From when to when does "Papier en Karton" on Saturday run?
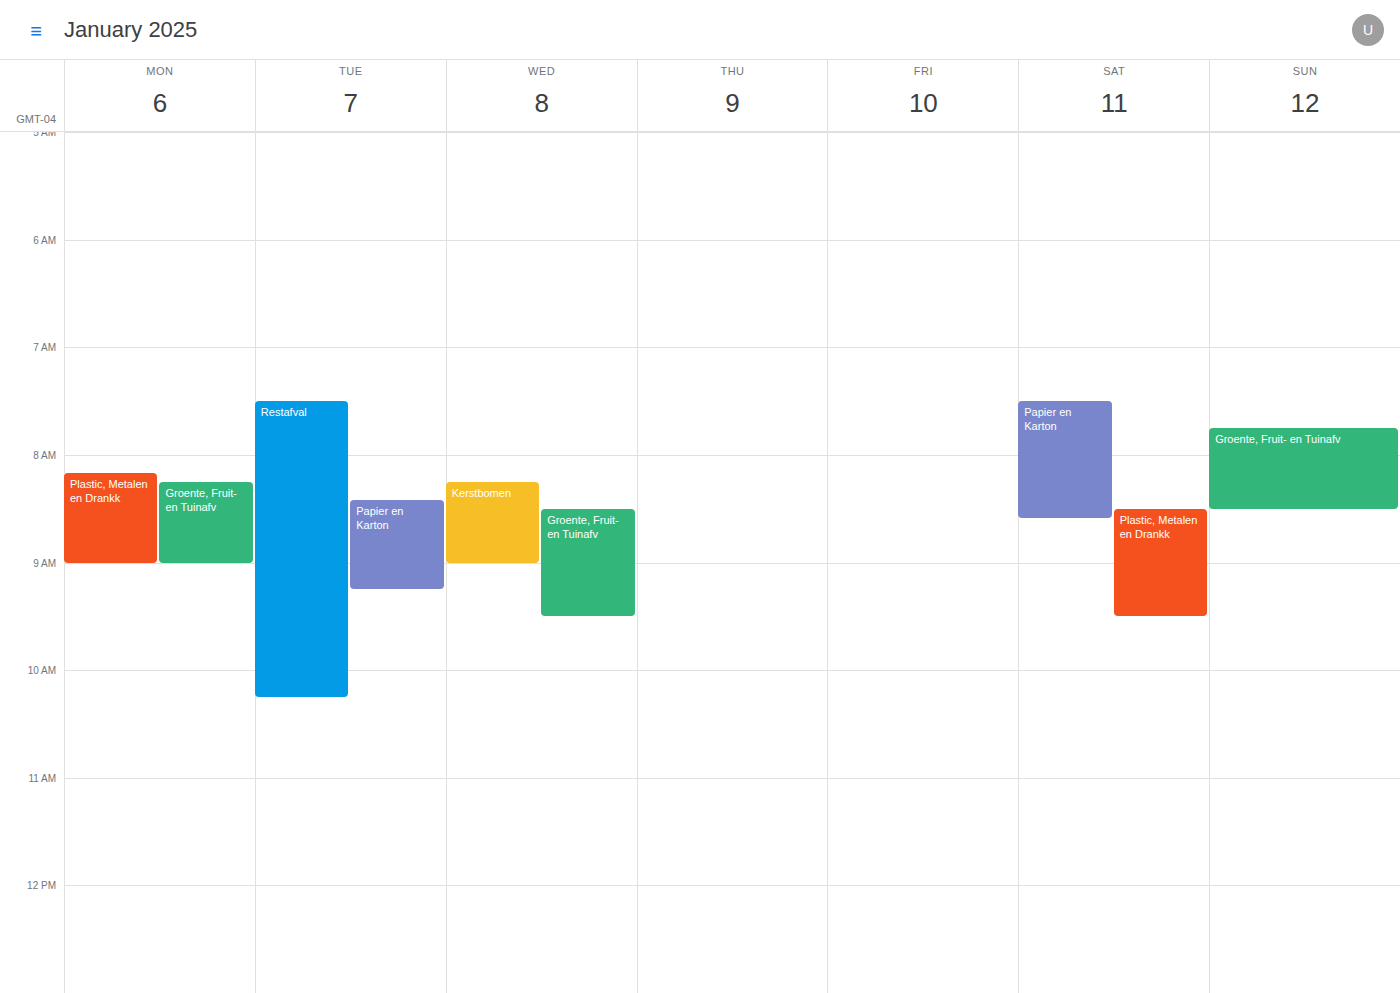
7:30 AM to 8:35 AM